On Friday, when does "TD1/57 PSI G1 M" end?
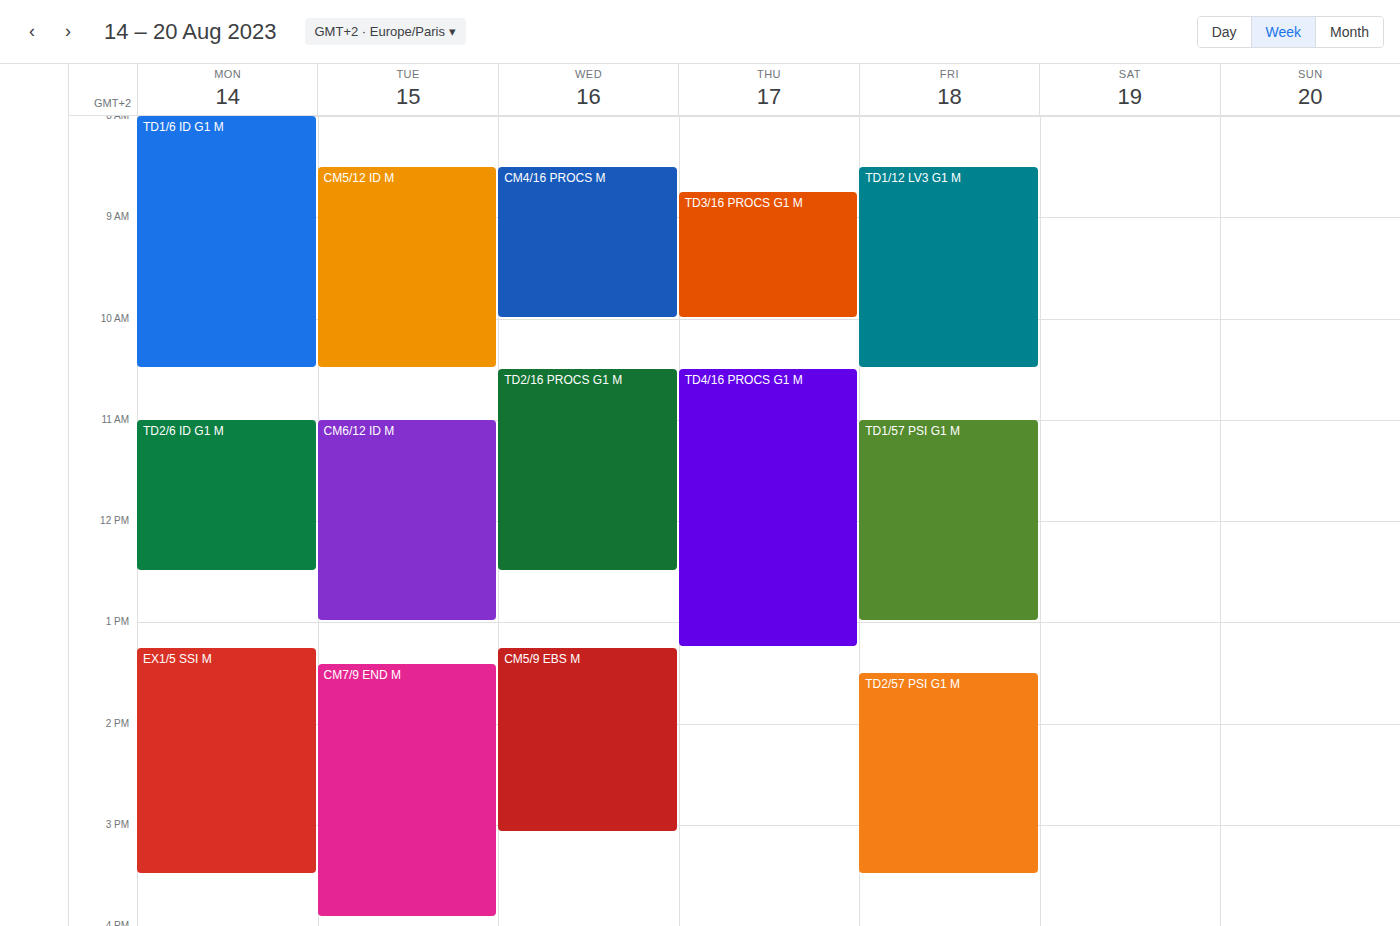
1:00 PM